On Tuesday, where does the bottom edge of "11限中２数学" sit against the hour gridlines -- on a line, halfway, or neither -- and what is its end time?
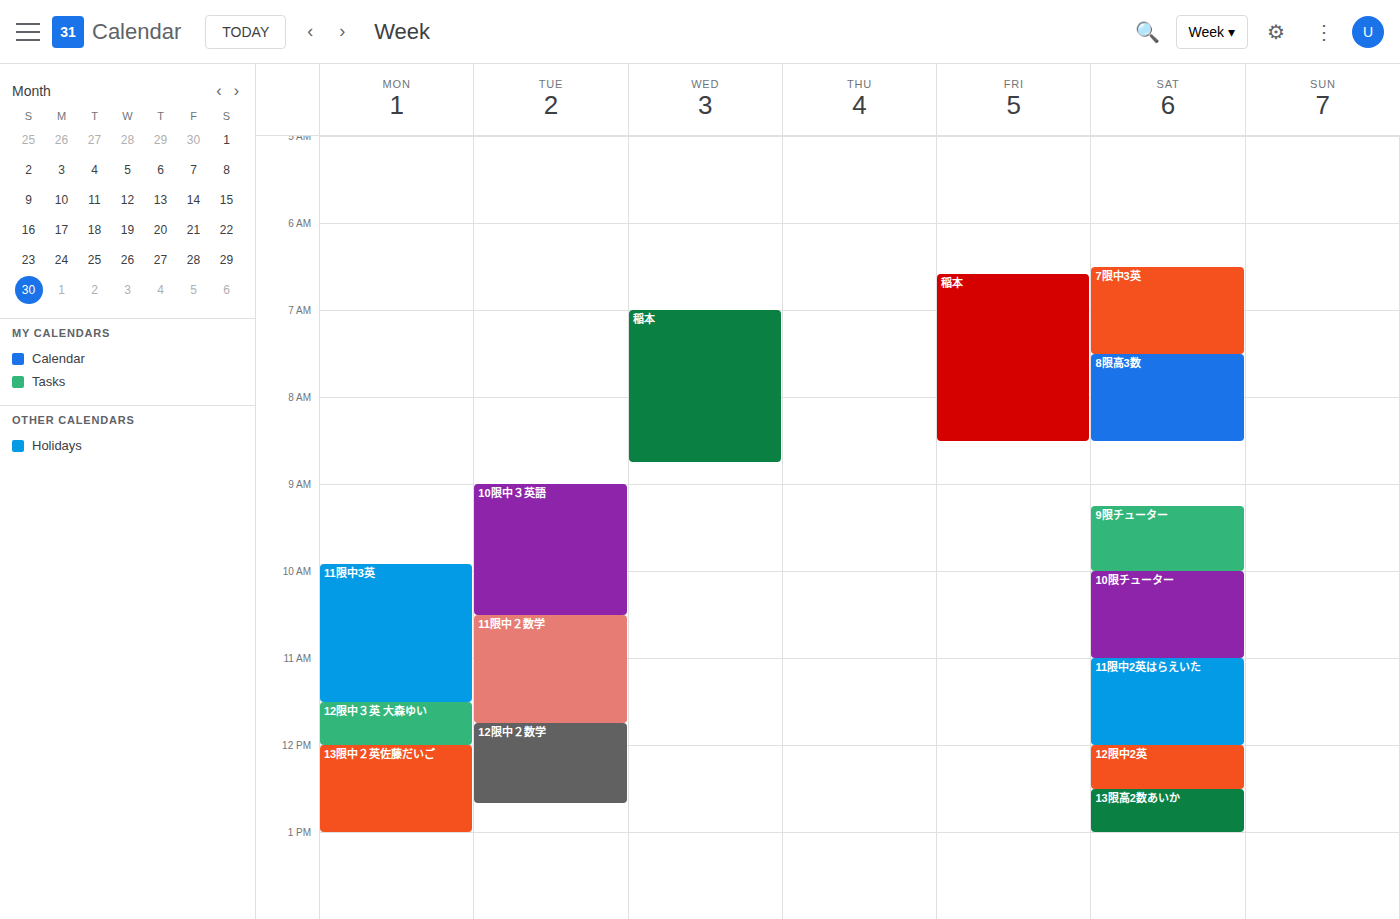
11:45 AM -- neither: three quarters of the way from the 11 AM line to the 12 PM line.